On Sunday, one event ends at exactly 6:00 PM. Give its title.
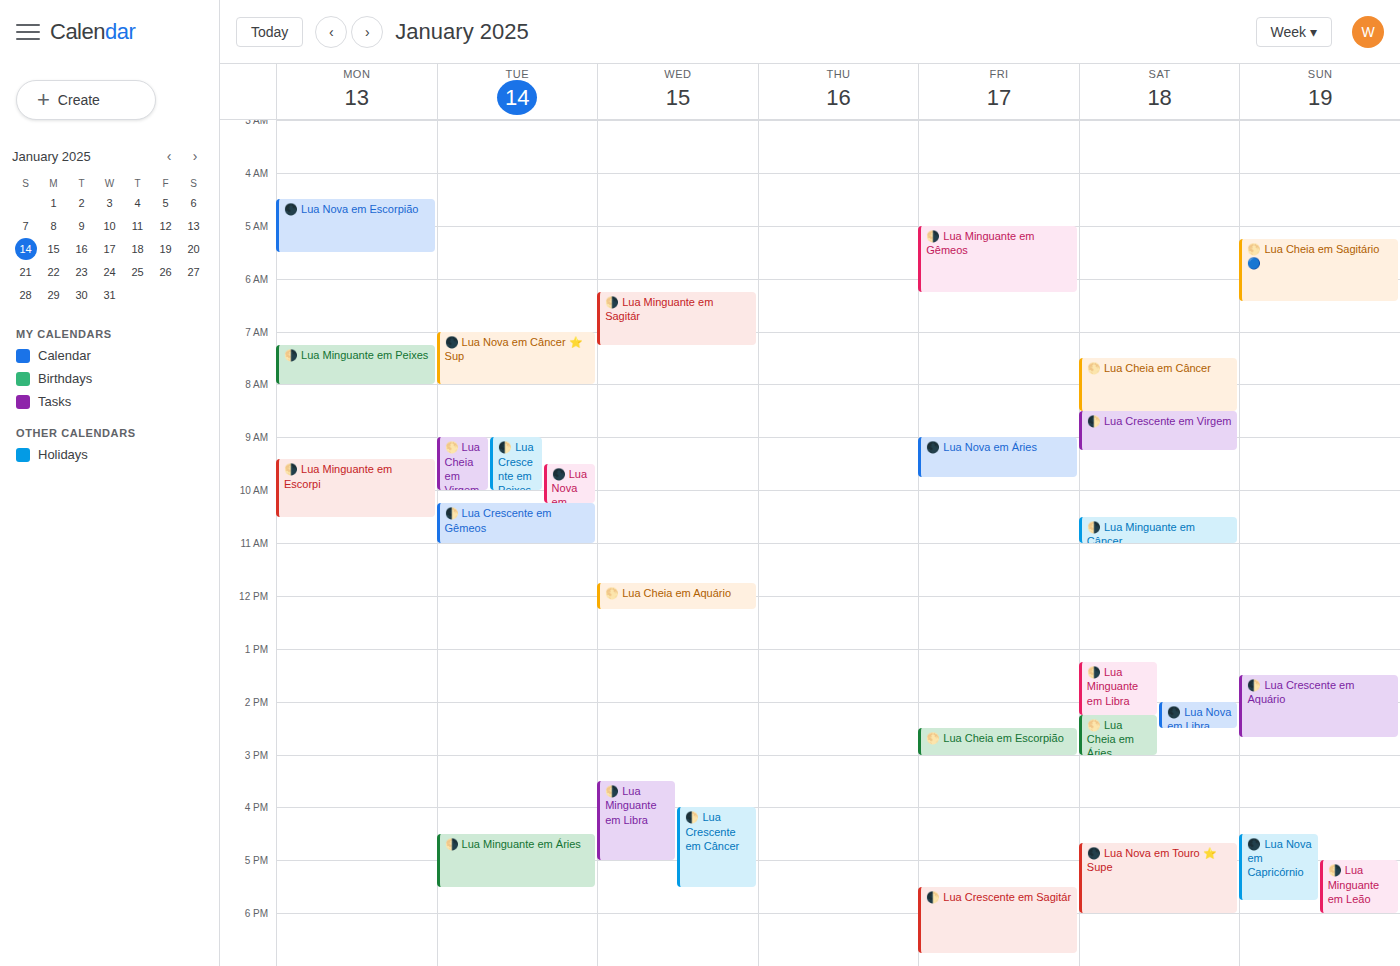
"🌗 Lua Minguante em Leão"